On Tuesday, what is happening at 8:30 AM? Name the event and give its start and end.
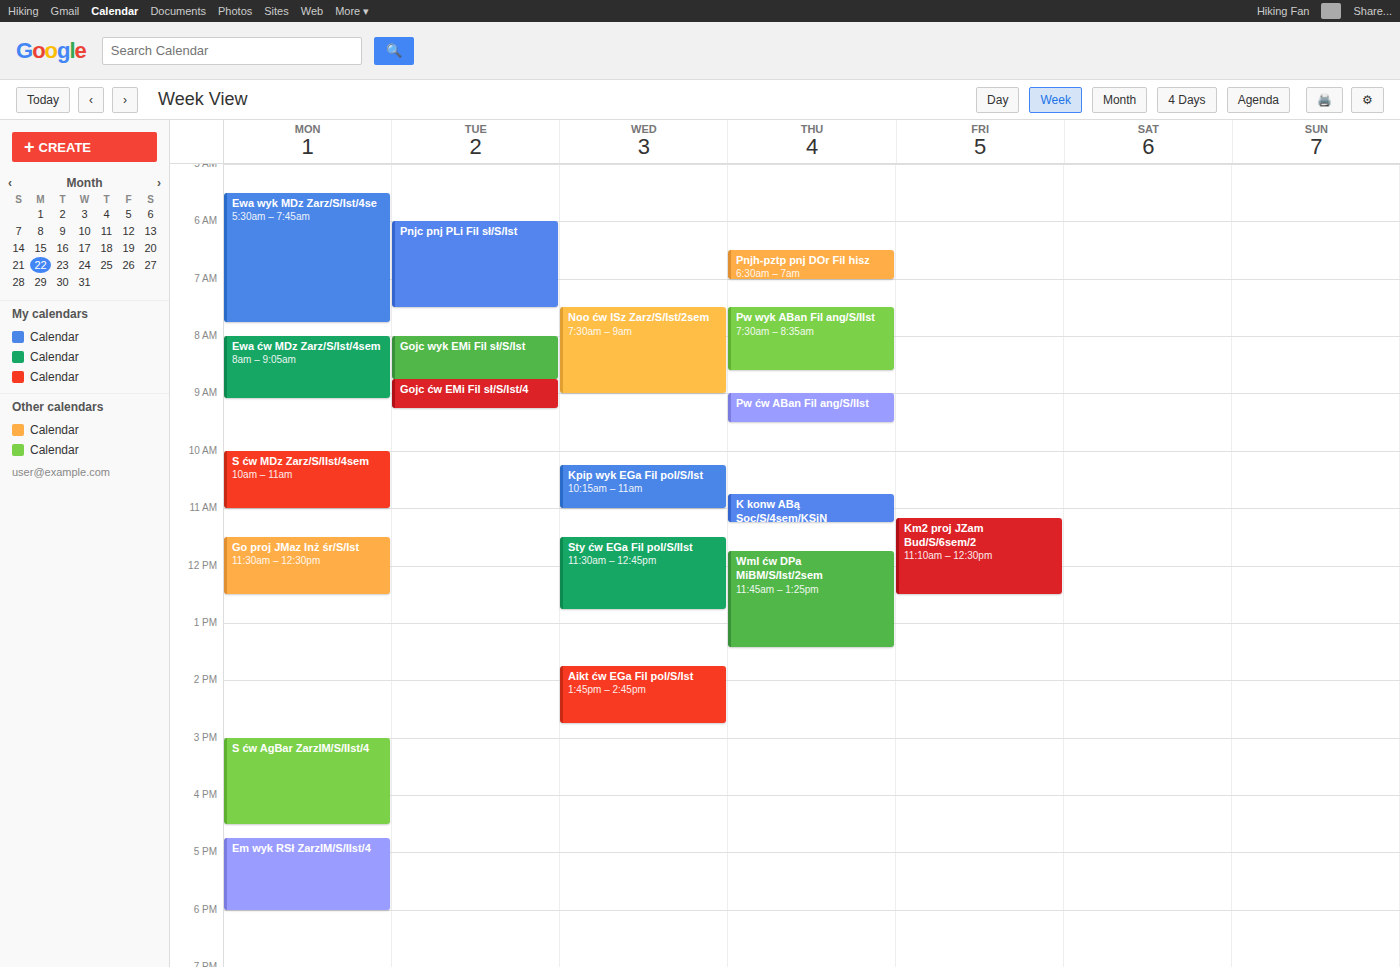
"Gojc wyk EMi Fil sł/S/Ist", 8:00 AM to 8:45 AM